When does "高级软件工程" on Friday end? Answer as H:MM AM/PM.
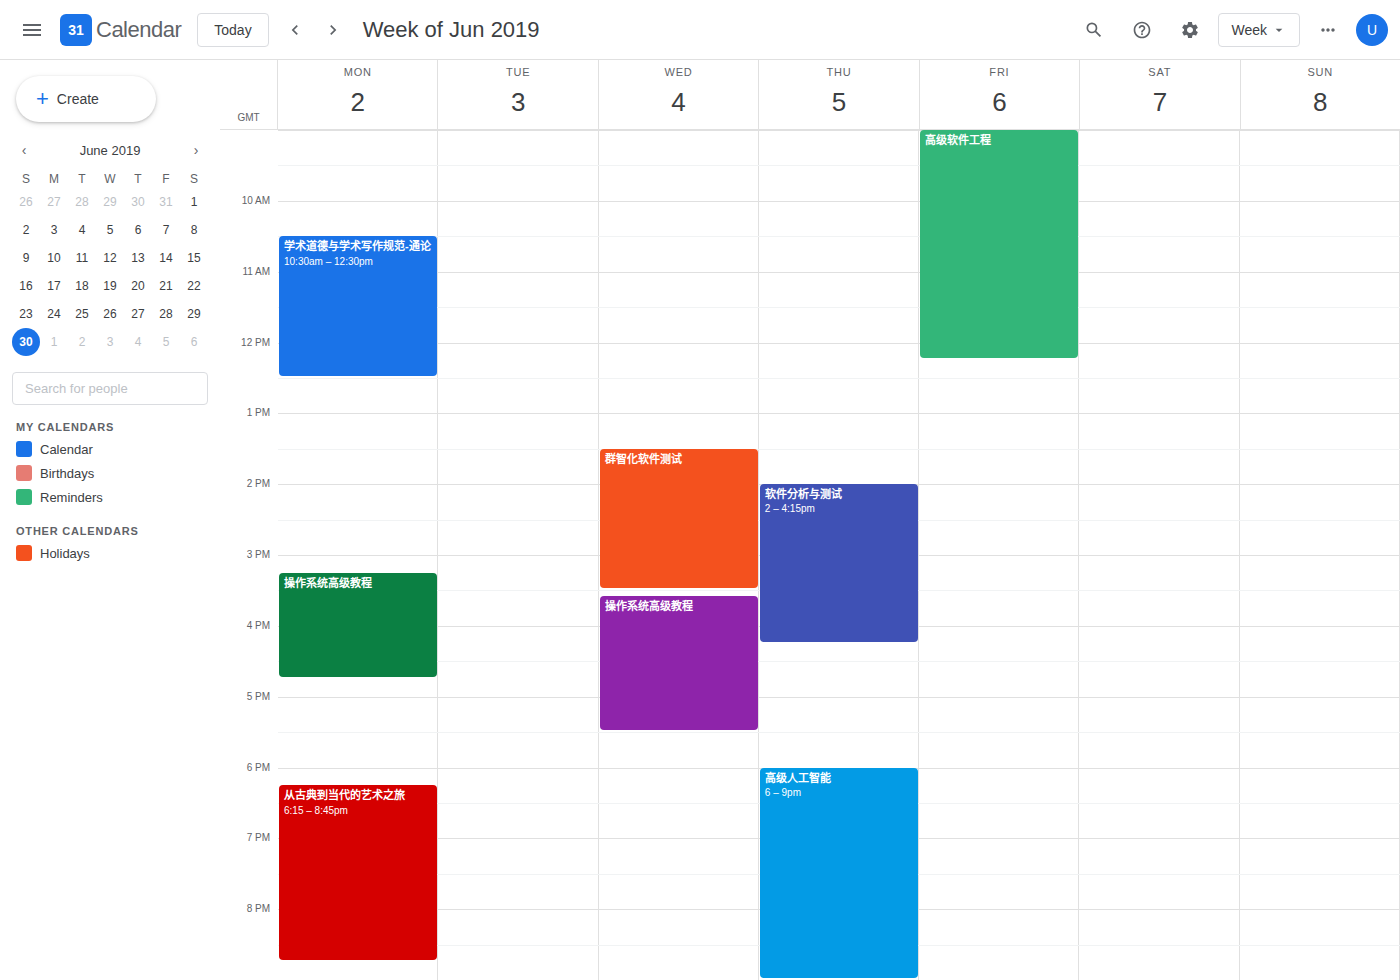
12:15 PM